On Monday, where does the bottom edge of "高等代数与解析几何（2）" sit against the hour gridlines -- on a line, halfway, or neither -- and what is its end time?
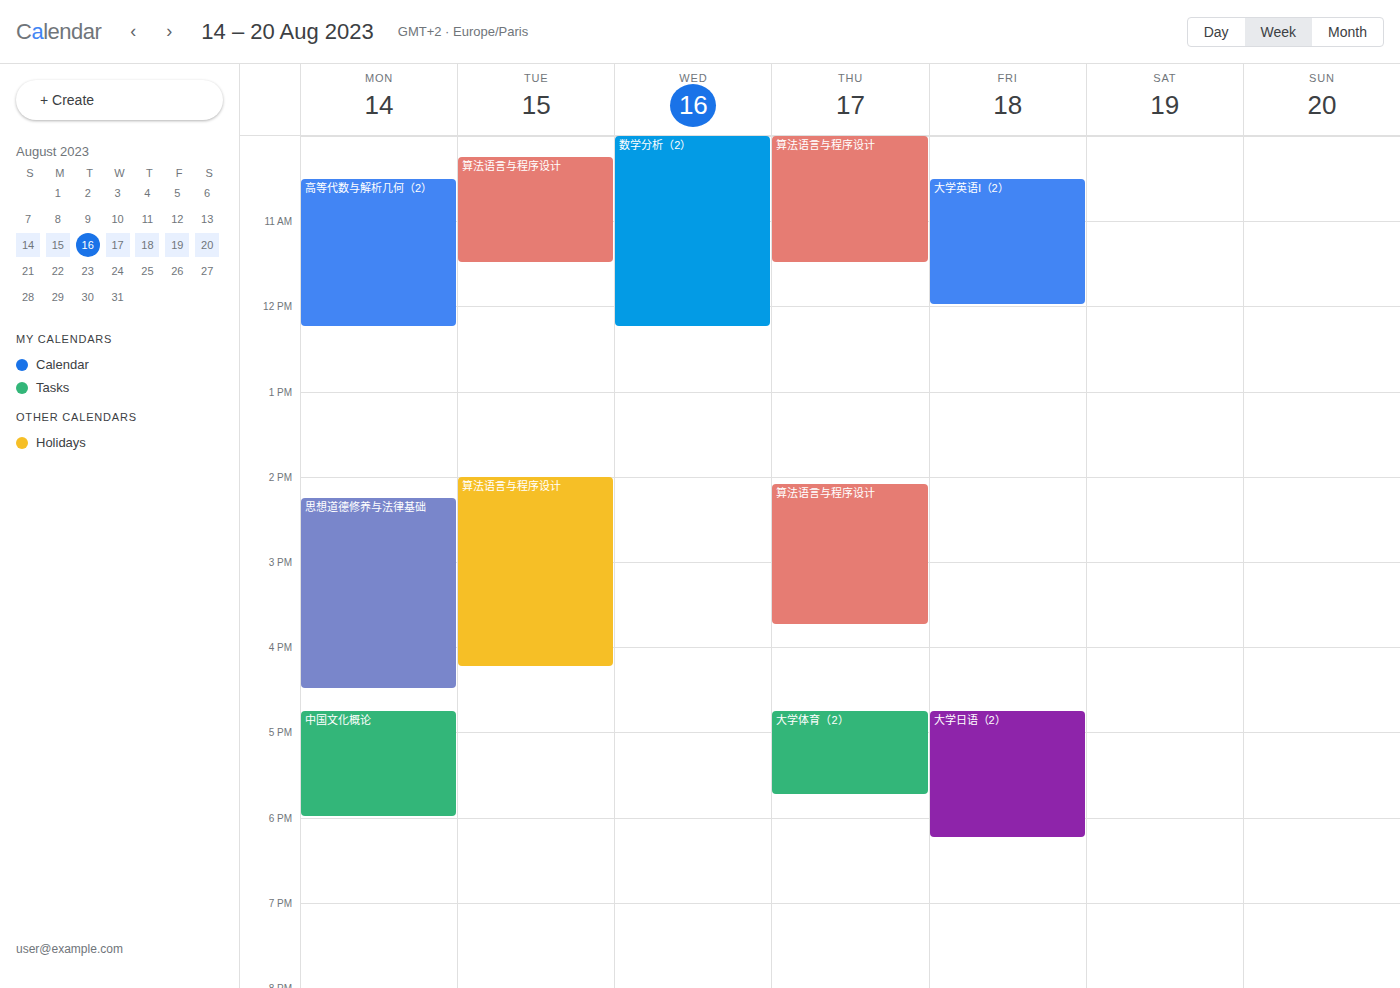
12:15 PM -- neither: a quarter of the way from the 12 PM line to the 1 PM line.